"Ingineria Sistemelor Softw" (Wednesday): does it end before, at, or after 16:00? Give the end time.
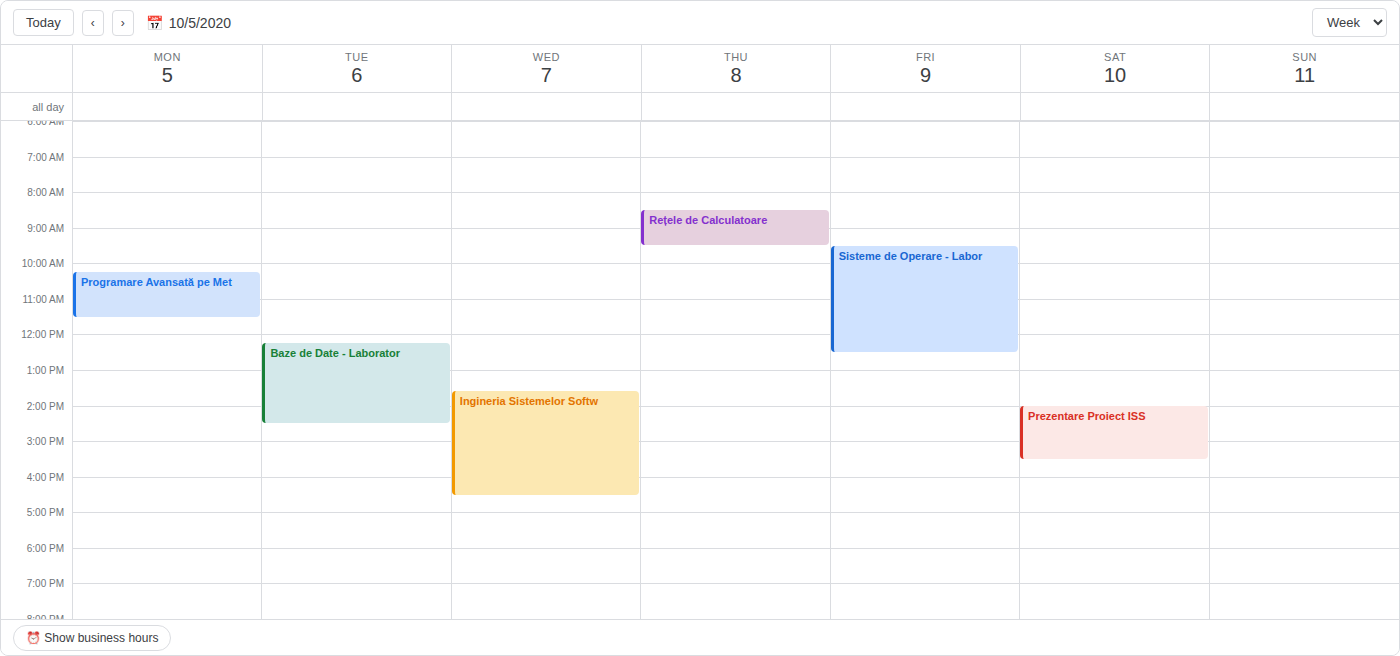
16:30 -- after 16:00, 30 minutes below the 16:00 line.